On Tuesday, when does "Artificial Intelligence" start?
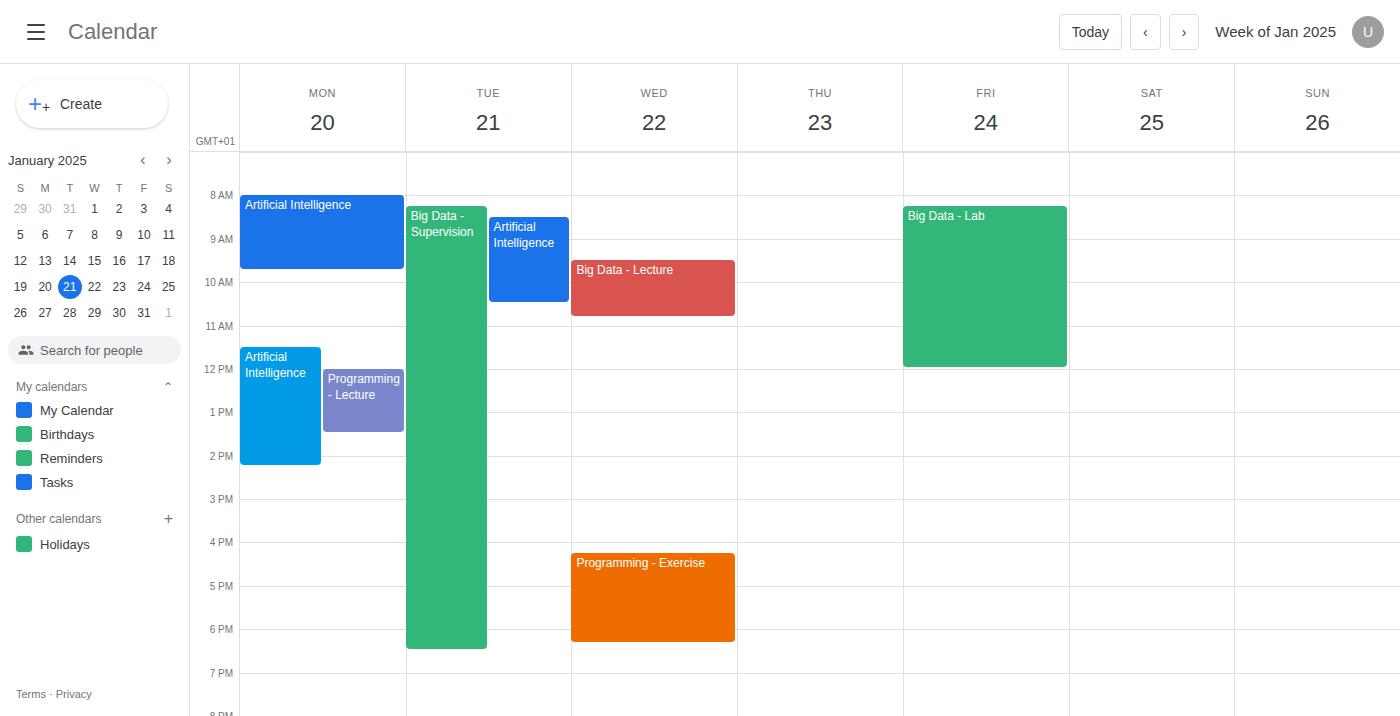
8:30 AM